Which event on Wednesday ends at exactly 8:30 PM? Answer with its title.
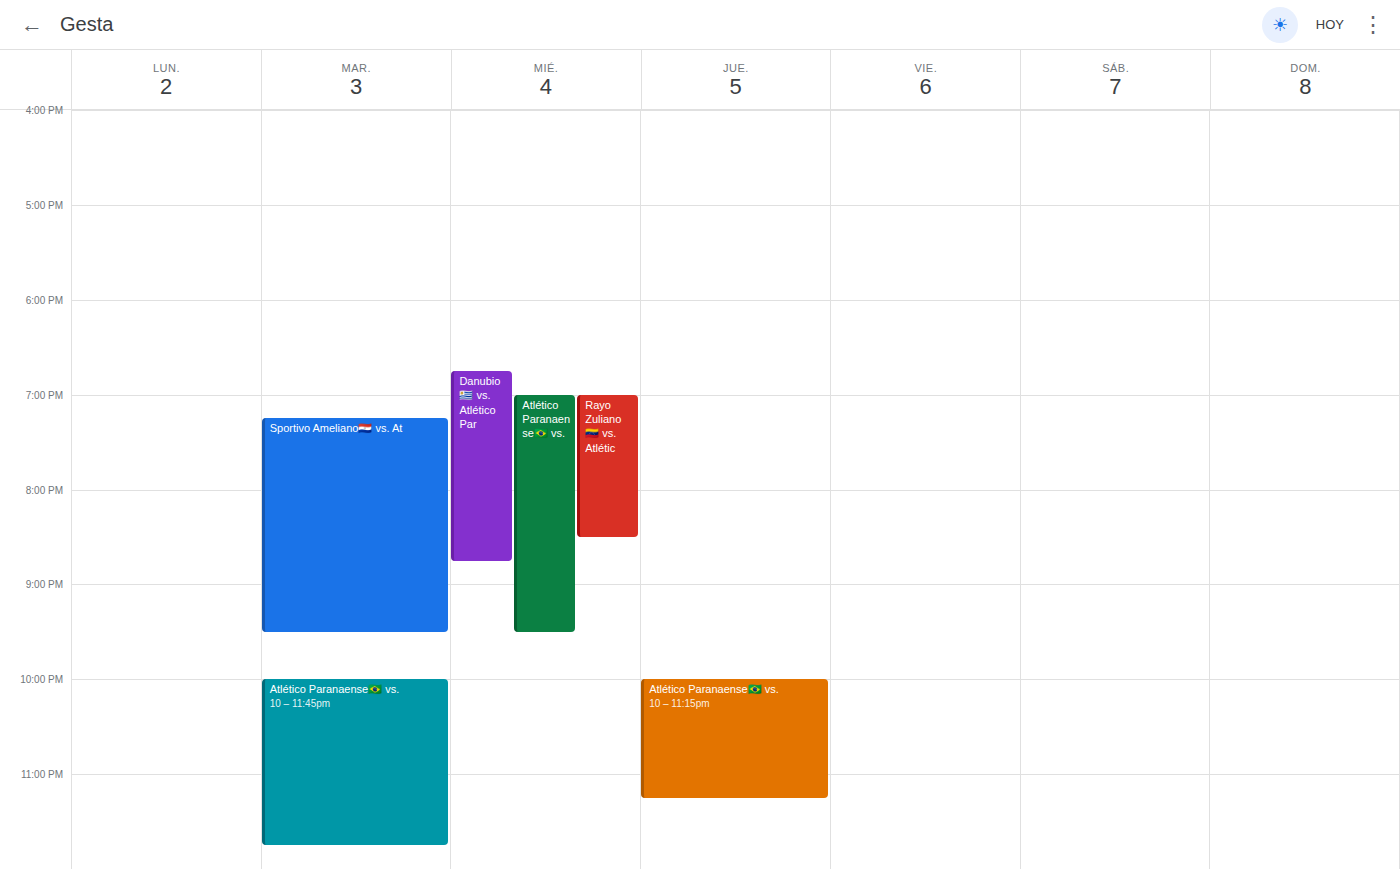
"Rayo Zuliano🇻🇪 vs. Atlétic"